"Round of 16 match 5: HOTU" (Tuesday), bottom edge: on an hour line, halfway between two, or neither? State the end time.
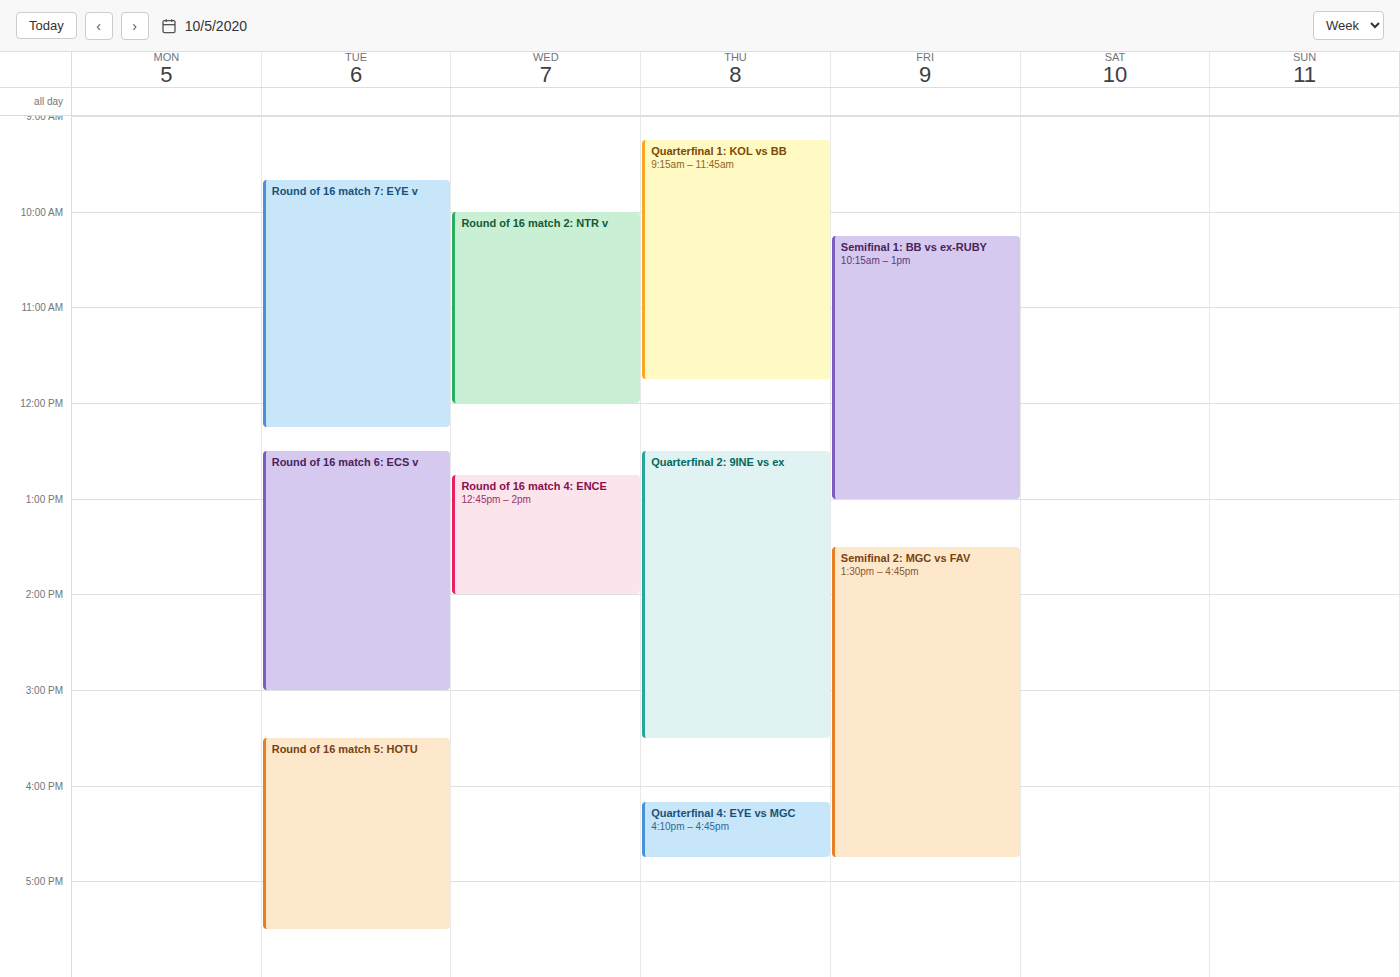
5:30 PM -- halfway between the 5 PM and 6 PM lines.